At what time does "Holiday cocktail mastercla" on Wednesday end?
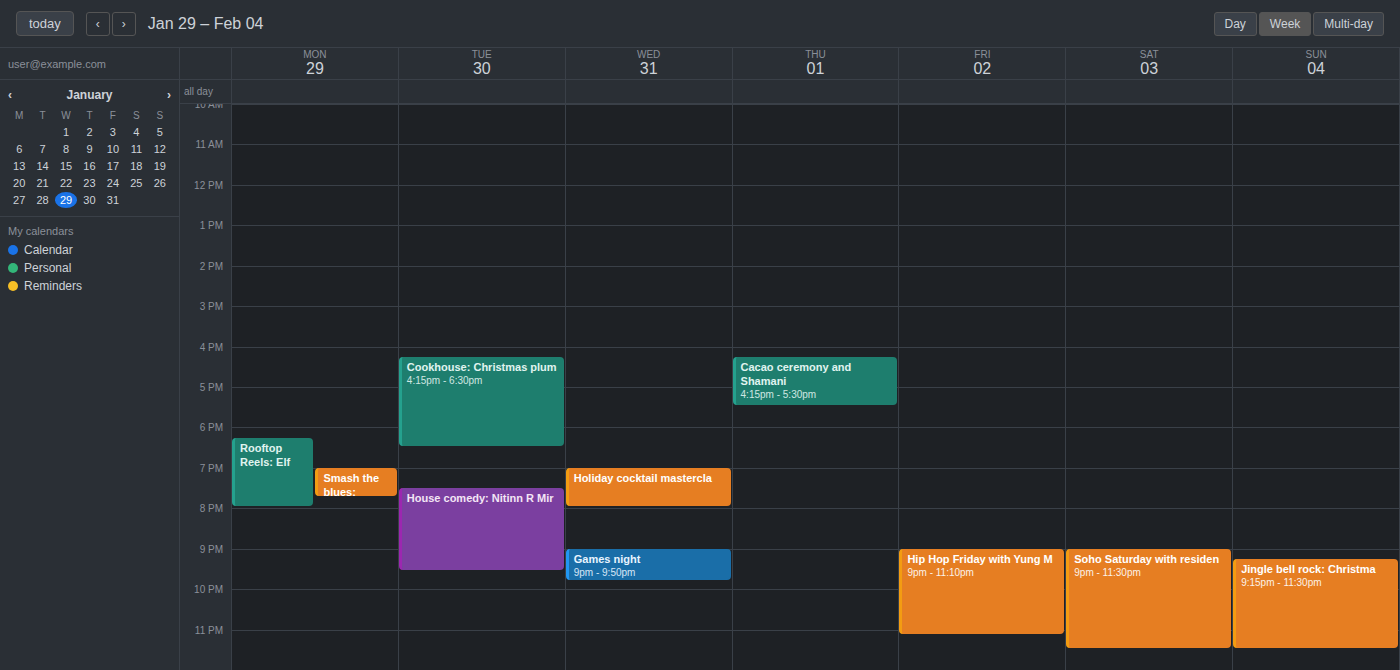
8:00 PM